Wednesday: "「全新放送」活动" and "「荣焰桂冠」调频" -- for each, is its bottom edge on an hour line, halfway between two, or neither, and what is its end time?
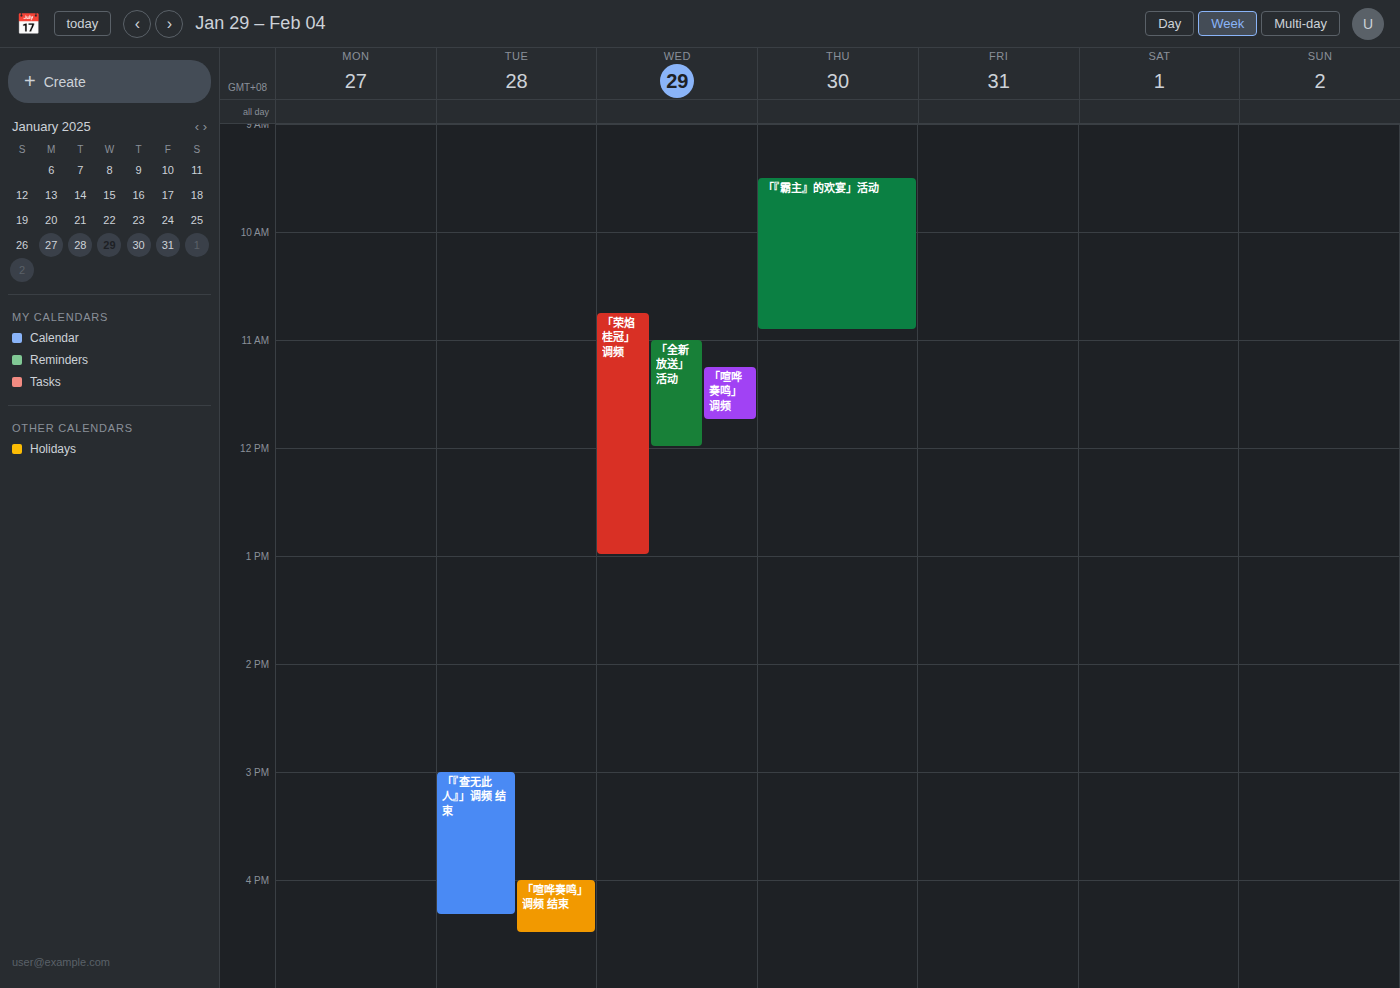
"「全新放送」活动": 12:00, exactly on the 12:00 line. "「荣焰桂冠」调频": 13:00, exactly on the 13:00 line.